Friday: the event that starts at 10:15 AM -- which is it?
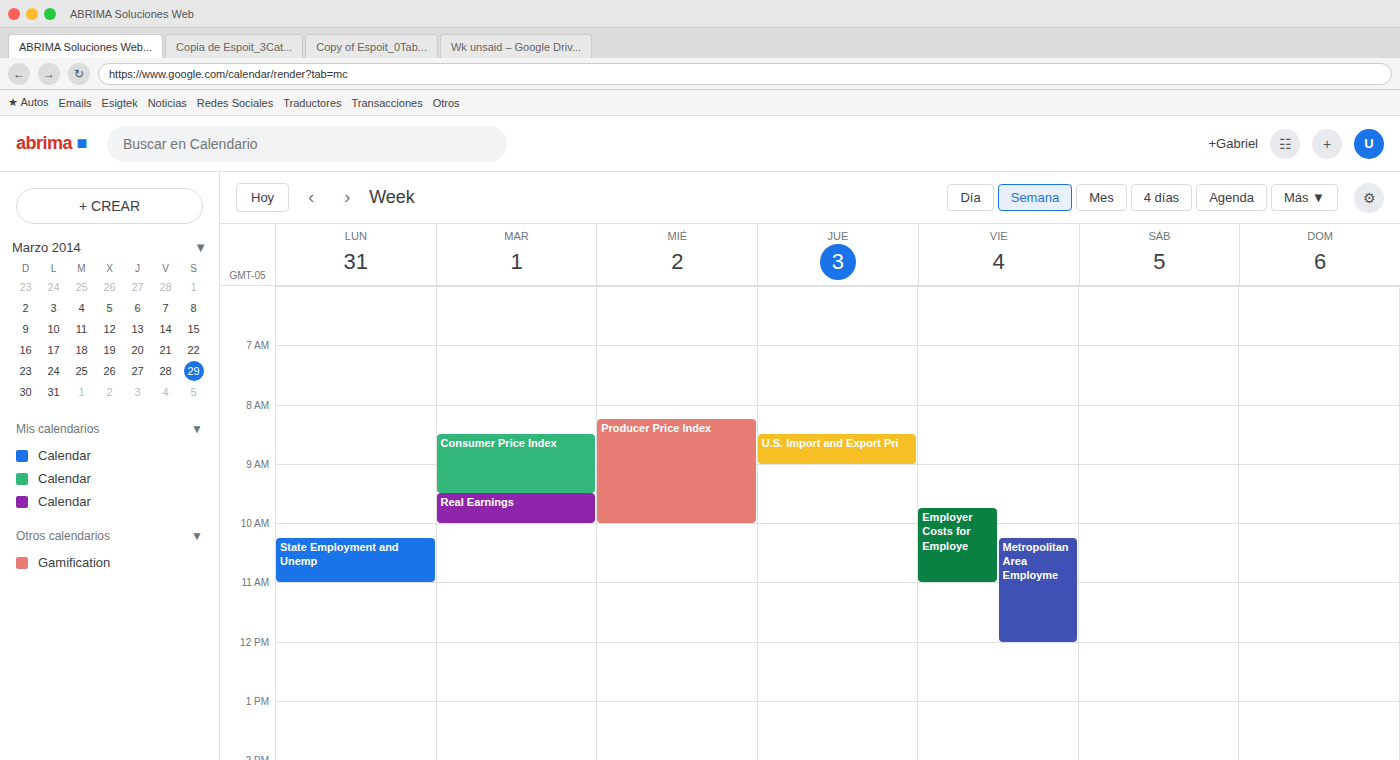
"Metropolitan Area Employme"